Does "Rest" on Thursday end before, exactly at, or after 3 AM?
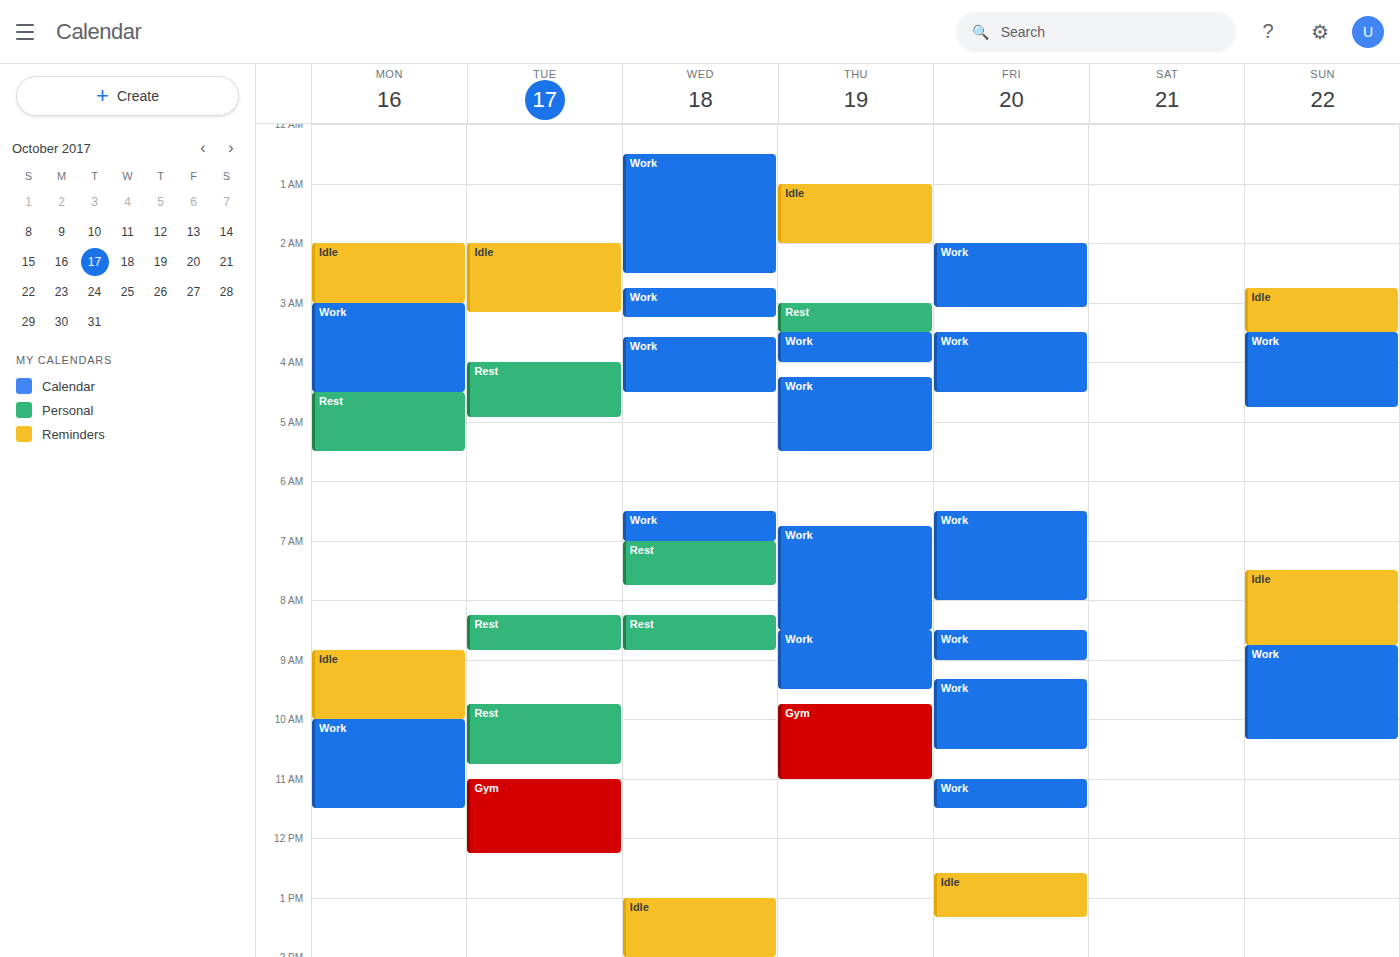
3:30 AM -- after 3 AM, 30 minutes below the 3 AM line.